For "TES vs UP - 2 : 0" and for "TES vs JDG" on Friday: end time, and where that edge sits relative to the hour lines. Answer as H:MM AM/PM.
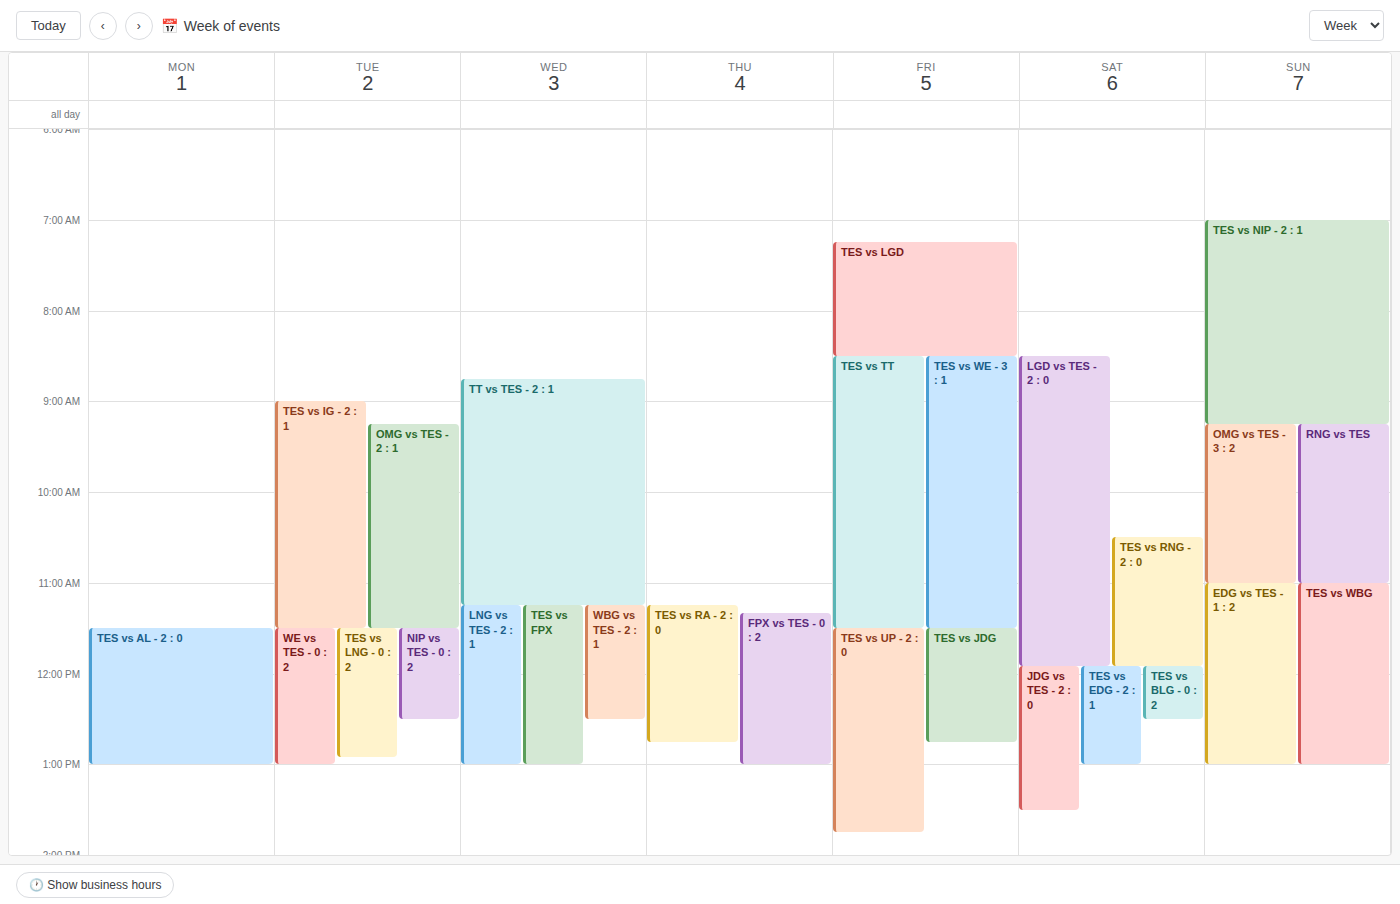
"TES vs UP - 2 : 0": 1:45 PM, neither: three quarters of the way from the 1 PM line to the 2 PM line. "TES vs JDG": 12:45 PM, neither: three quarters of the way from the 12 PM line to the 1 PM line.